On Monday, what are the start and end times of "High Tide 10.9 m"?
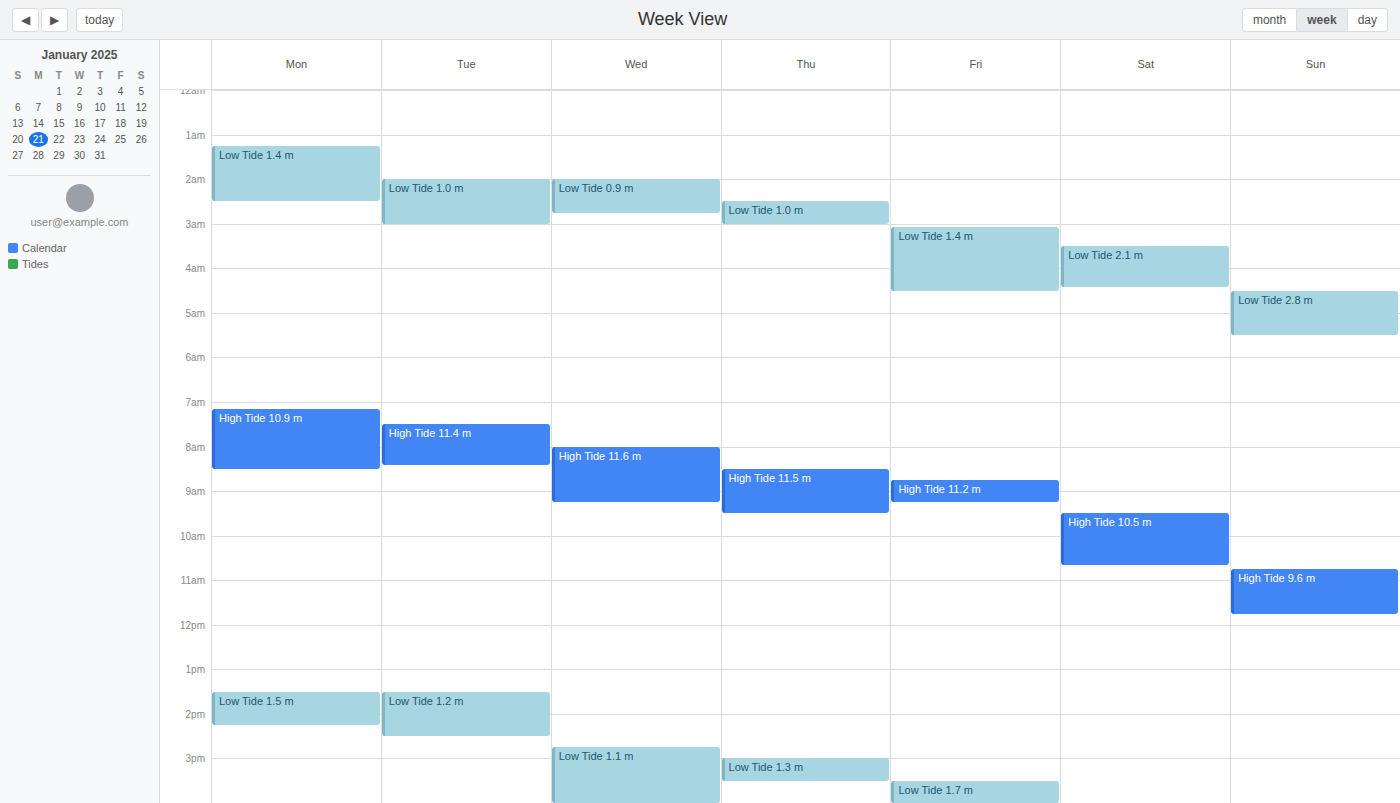
07:10 to 08:30